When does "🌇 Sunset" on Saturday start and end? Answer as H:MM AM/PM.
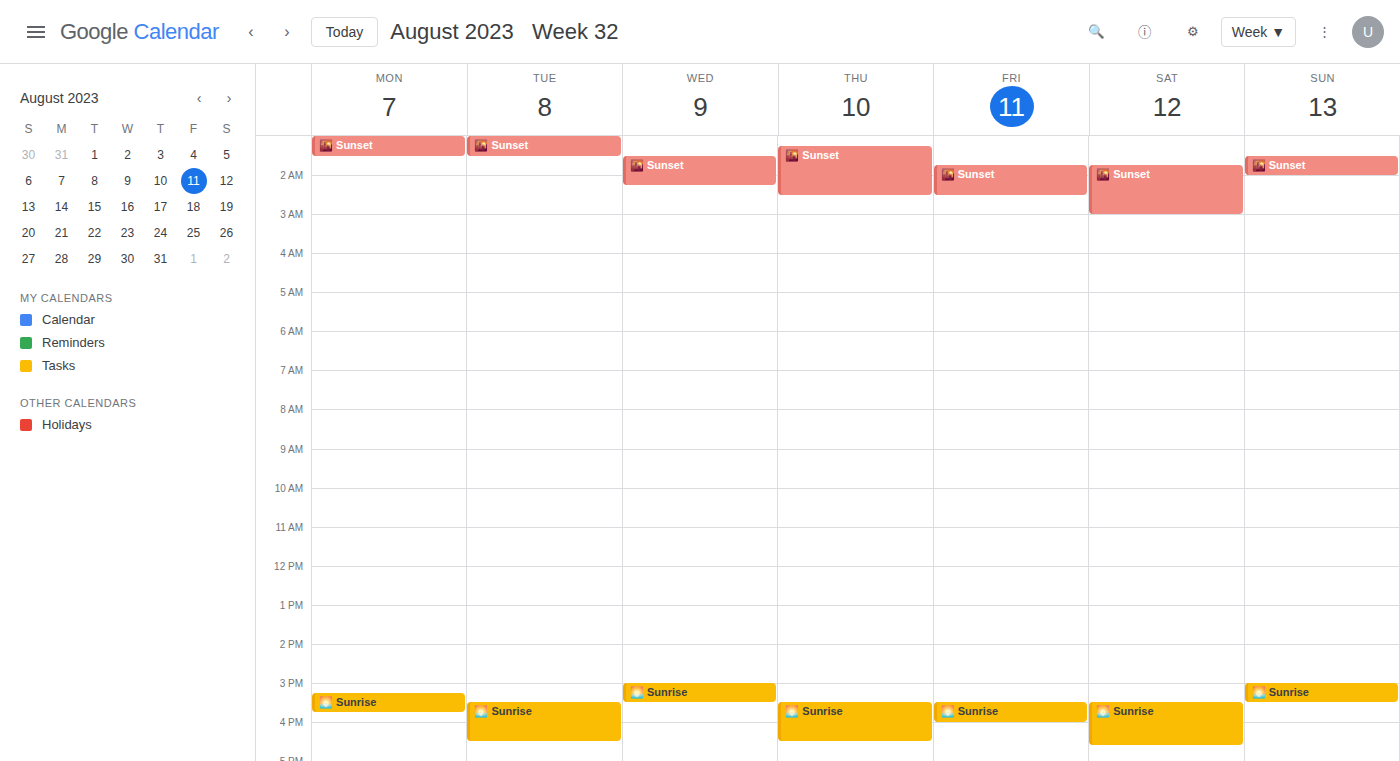
1:45 AM to 3:00 AM